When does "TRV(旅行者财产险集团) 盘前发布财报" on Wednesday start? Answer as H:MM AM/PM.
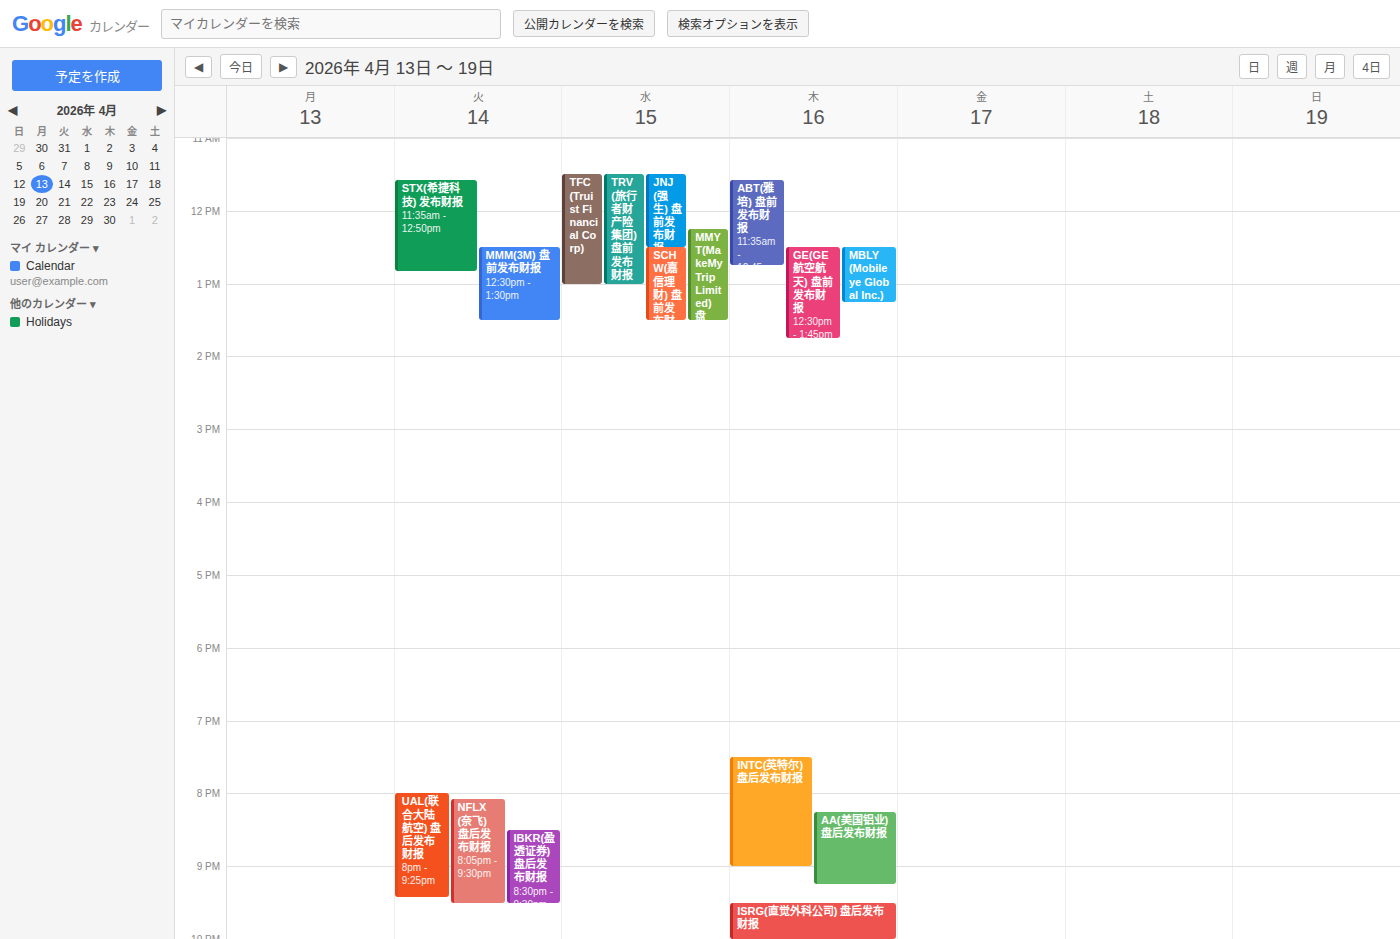
11:30 AM